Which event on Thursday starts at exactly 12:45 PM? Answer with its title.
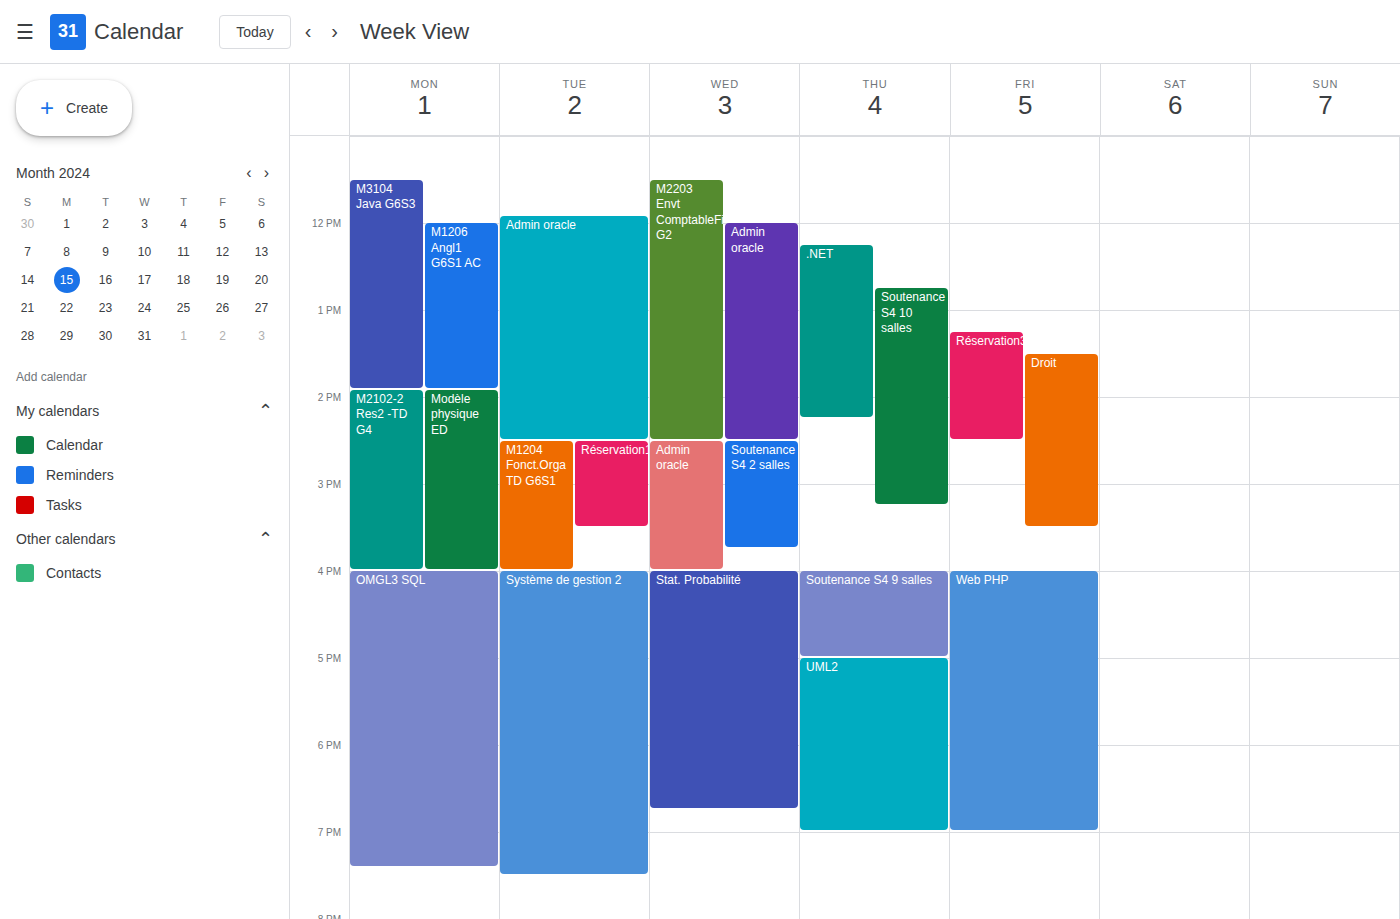
"Soutenance S4 10 salles"